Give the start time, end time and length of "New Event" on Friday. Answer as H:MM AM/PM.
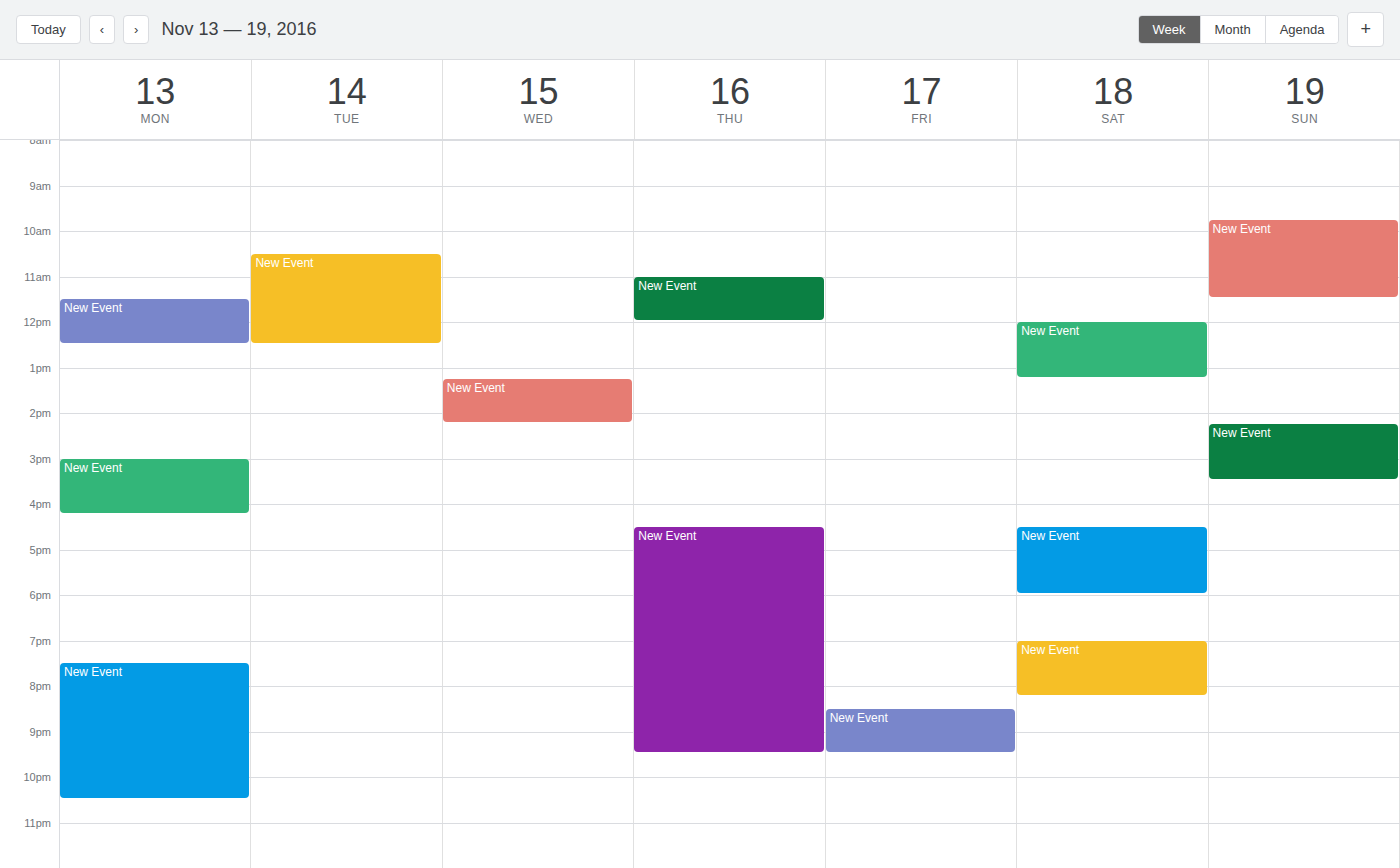
8:30 PM to 9:30 PM, 1 hour